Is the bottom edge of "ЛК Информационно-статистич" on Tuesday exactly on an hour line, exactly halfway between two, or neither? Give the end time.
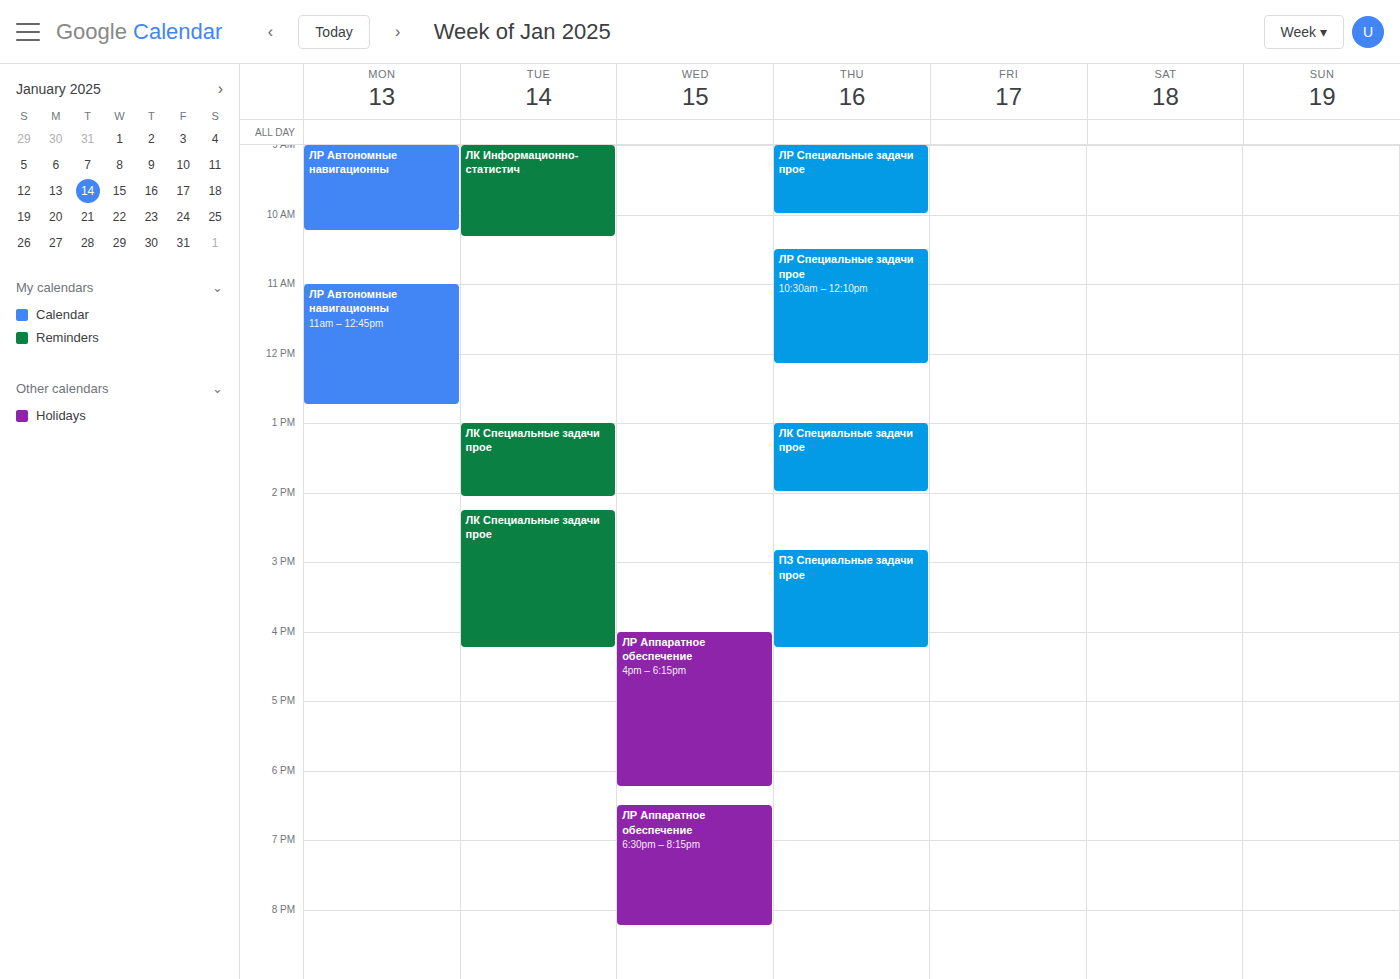
10:20 AM -- neither: 20 minutes below the 10 AM line and 40 minutes above the 11 AM line.